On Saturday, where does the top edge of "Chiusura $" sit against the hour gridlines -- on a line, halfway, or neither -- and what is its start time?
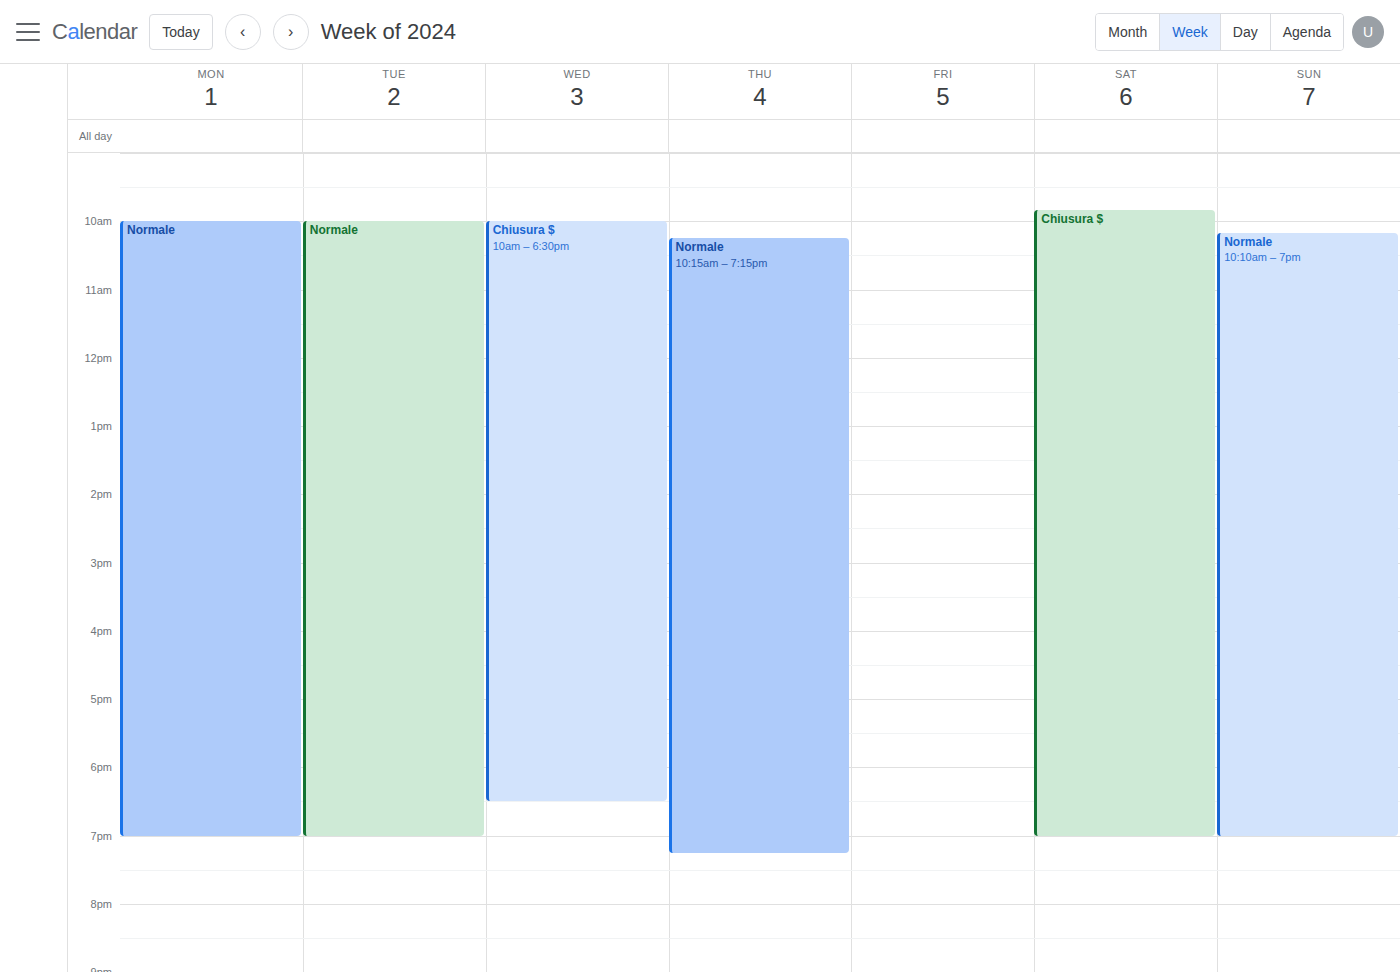
9:50 AM -- neither: 50 minutes below the 9 AM line and 10 minutes above the 10 AM line.